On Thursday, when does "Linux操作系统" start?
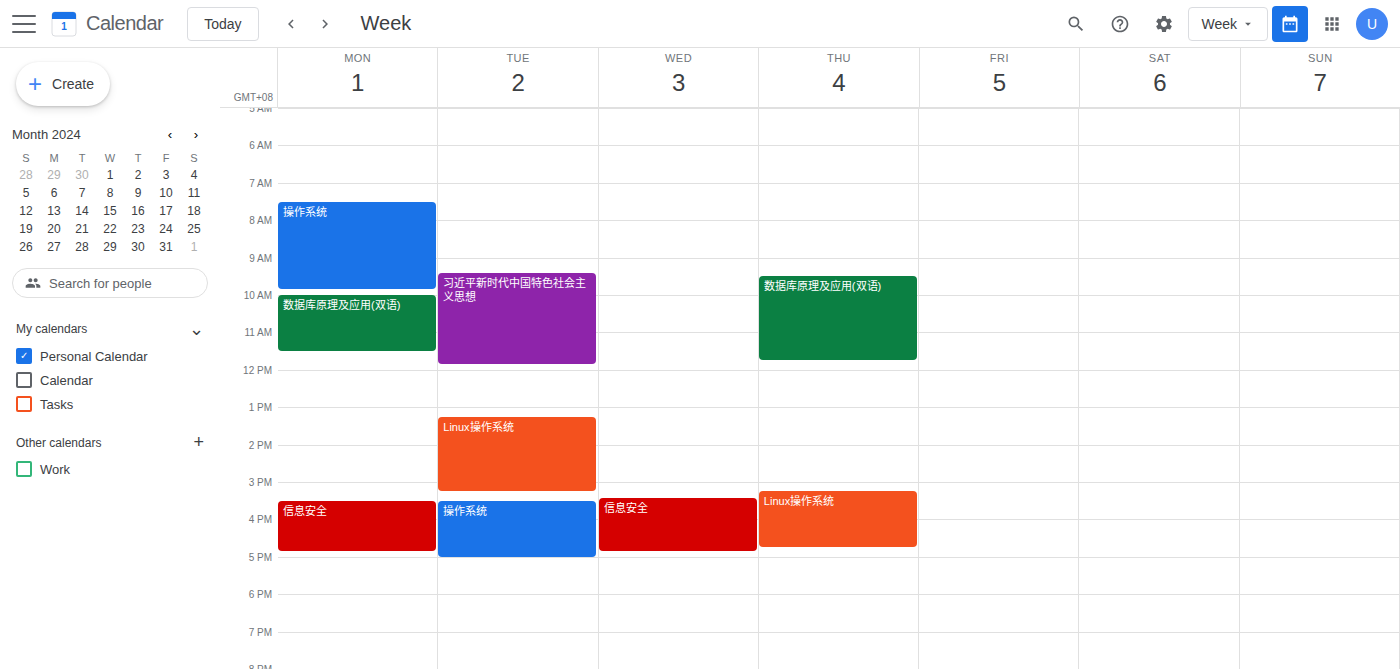
3:15 PM